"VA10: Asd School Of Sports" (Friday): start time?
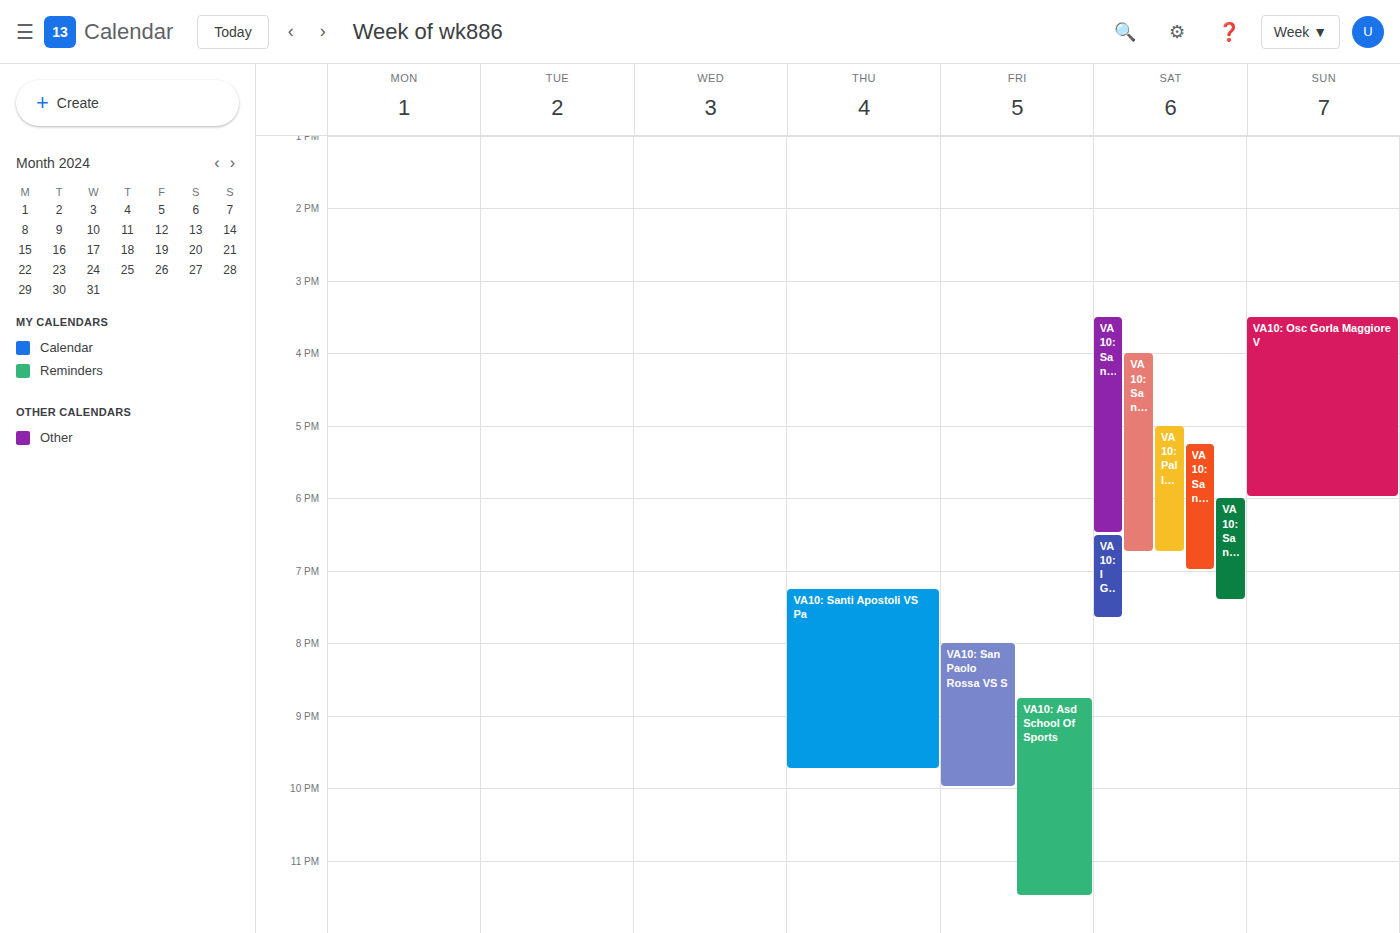
8:45 PM